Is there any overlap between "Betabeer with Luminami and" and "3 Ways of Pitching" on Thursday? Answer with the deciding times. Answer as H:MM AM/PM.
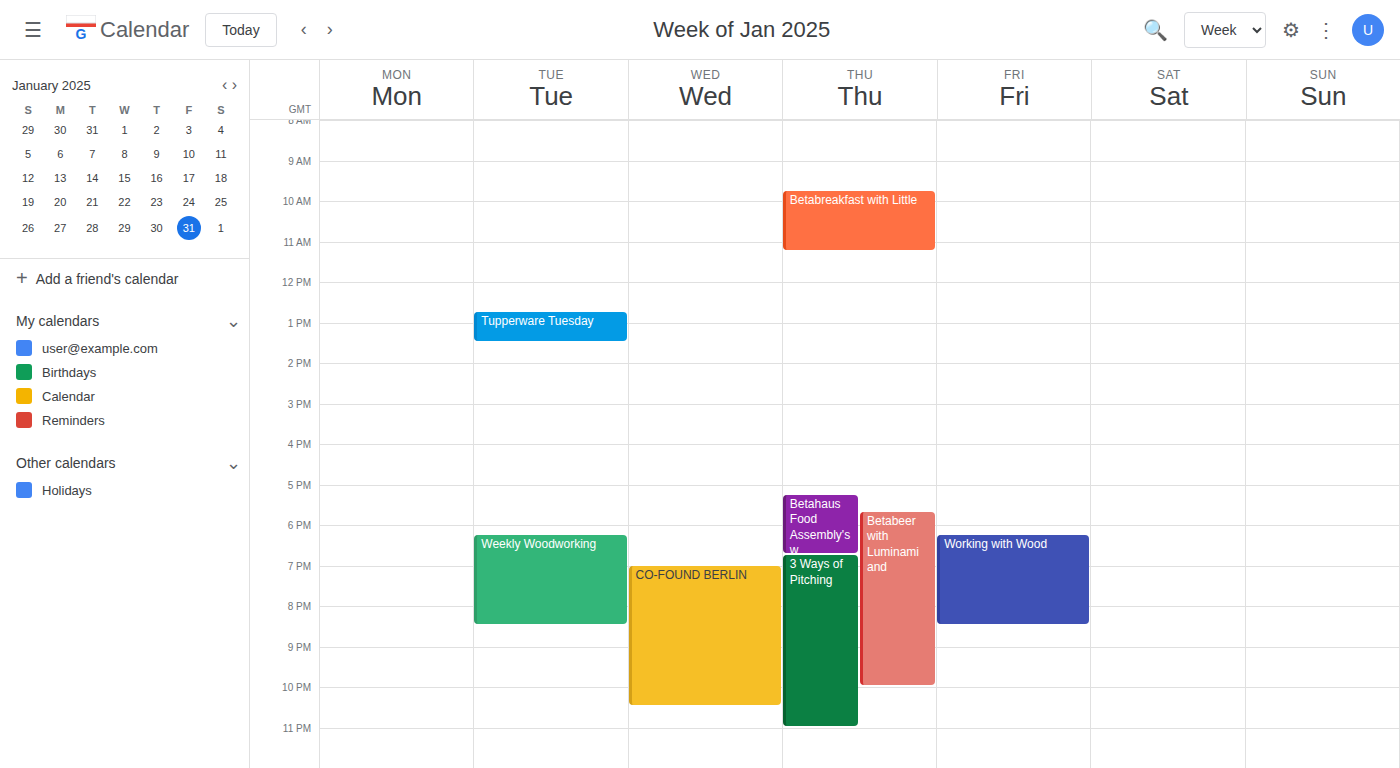
"3 Ways of Pitching" starts at 6:45 PM, before "Betabeer with Luminami and" ends at 10:00 PM -- they overlap.